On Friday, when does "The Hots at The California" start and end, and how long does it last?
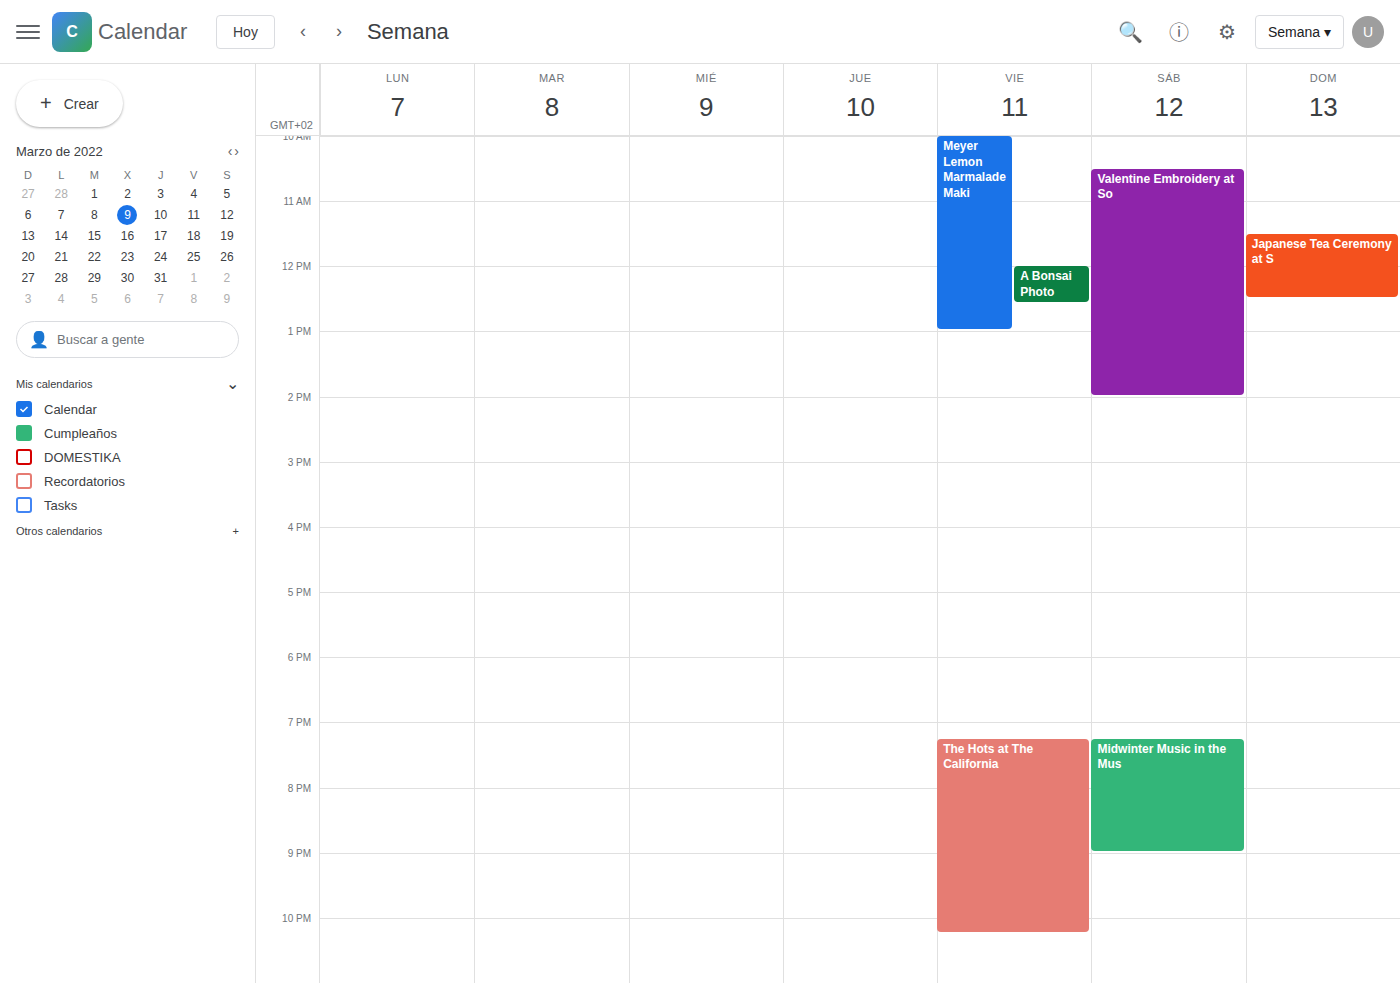
19:15 to 22:15, 3 hours